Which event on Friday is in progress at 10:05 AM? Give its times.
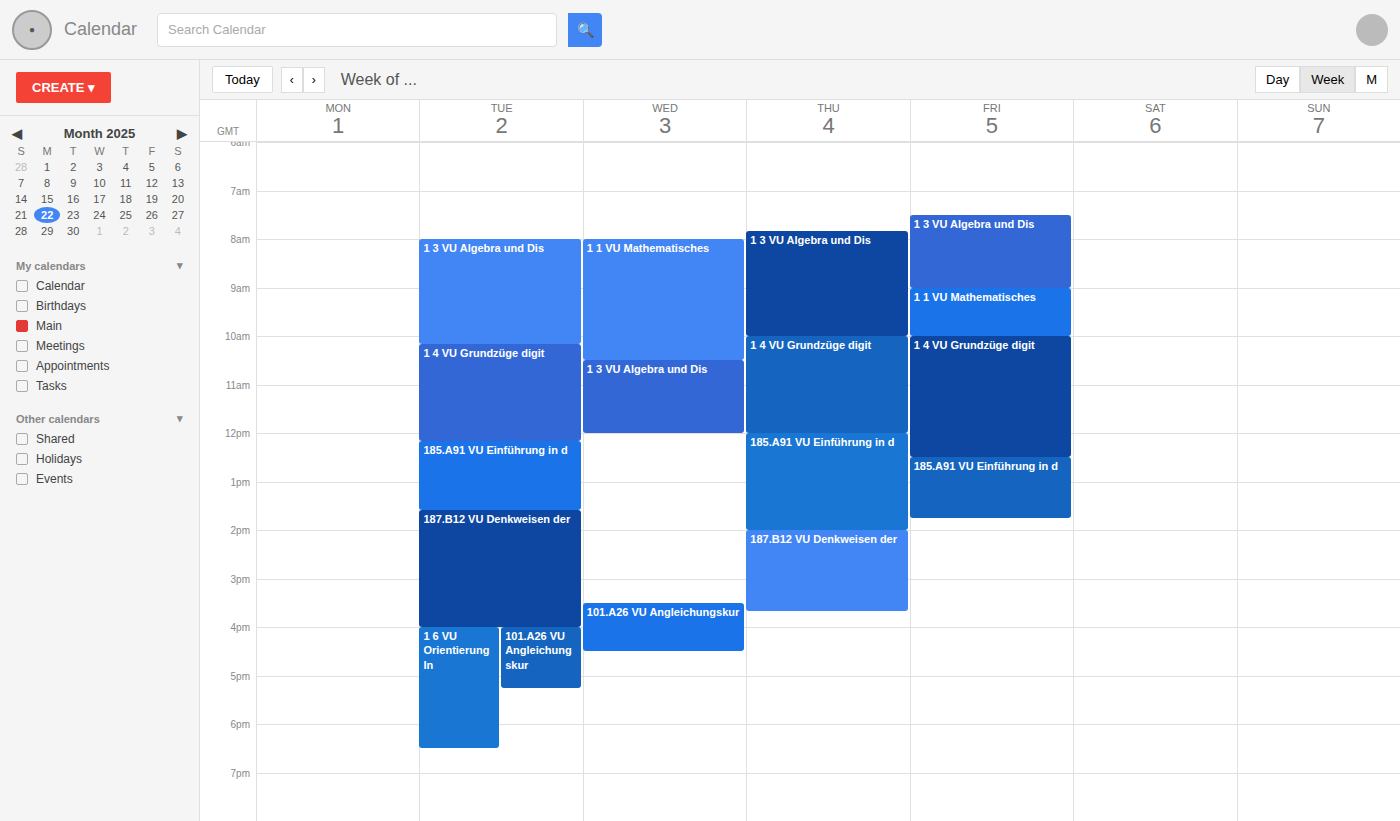
"1 4 VU Grundzüge digit", 10:00 AM to 12:30 PM